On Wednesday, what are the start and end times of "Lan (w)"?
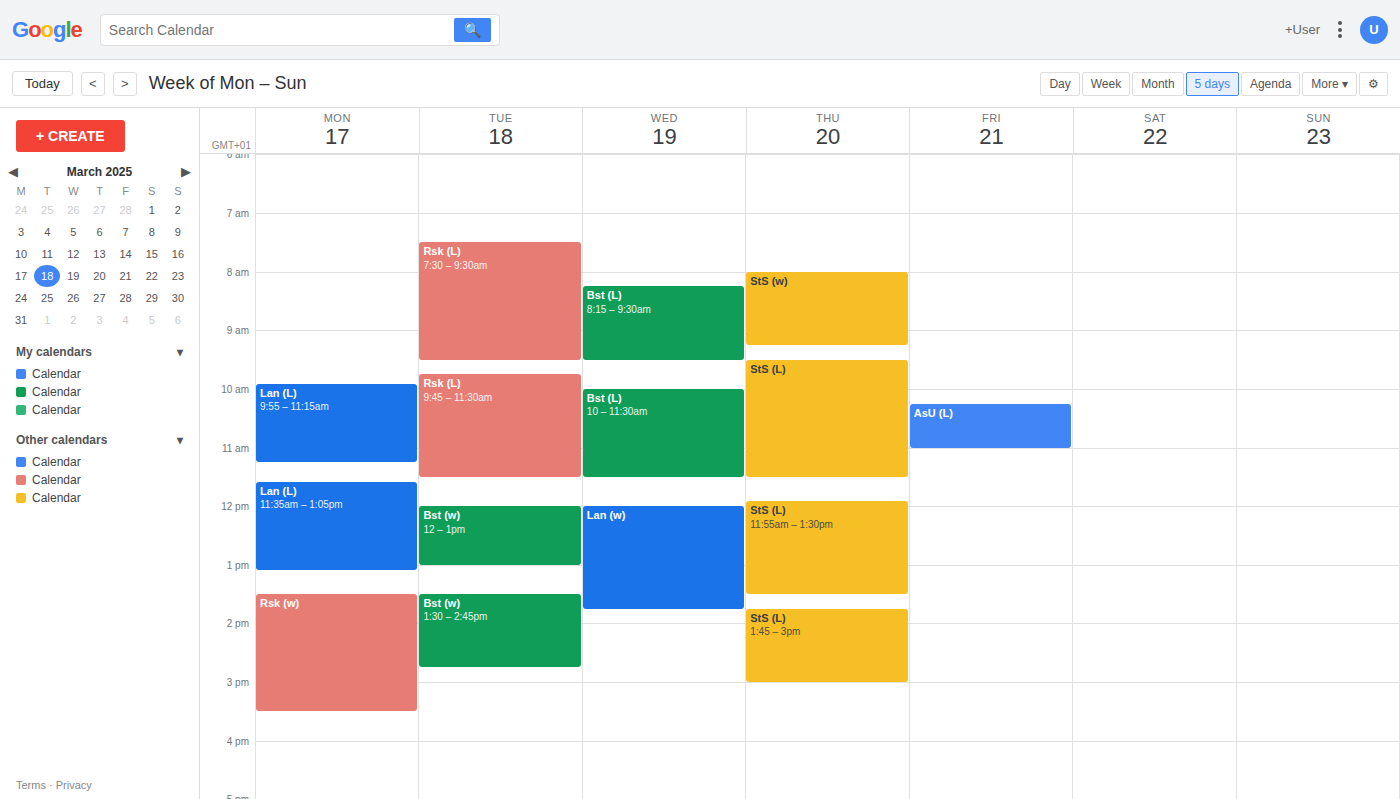
12:00 PM to 1:45 PM